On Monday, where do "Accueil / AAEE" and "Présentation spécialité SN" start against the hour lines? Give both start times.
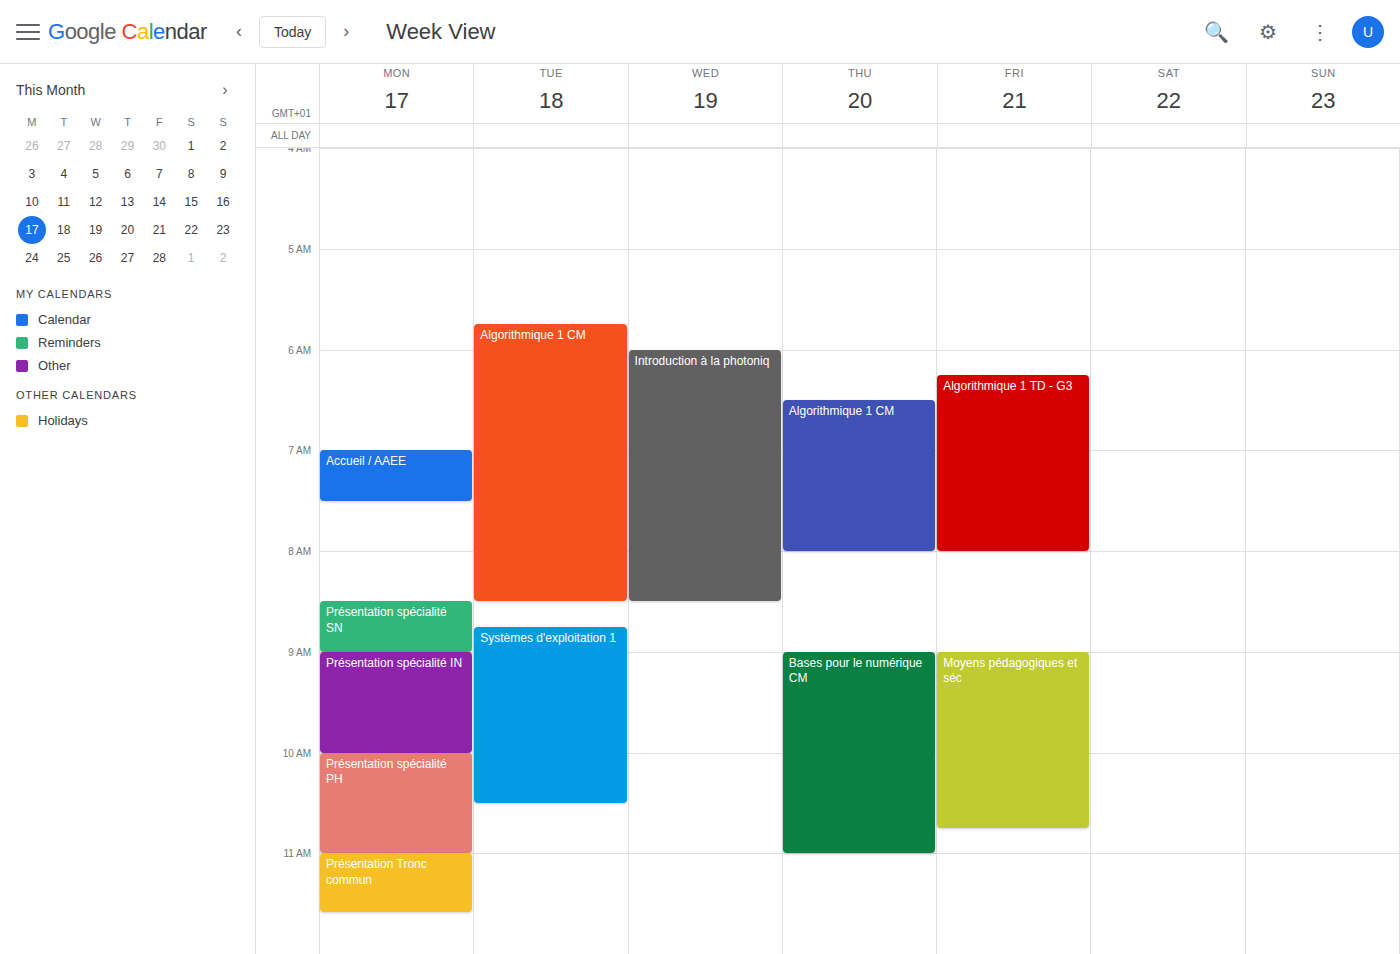
"Accueil / AAEE": 7:00 AM, exactly on the 7 AM line. "Présentation spécialité SN": 8:30 AM, halfway between the 8 AM and 9 AM lines.